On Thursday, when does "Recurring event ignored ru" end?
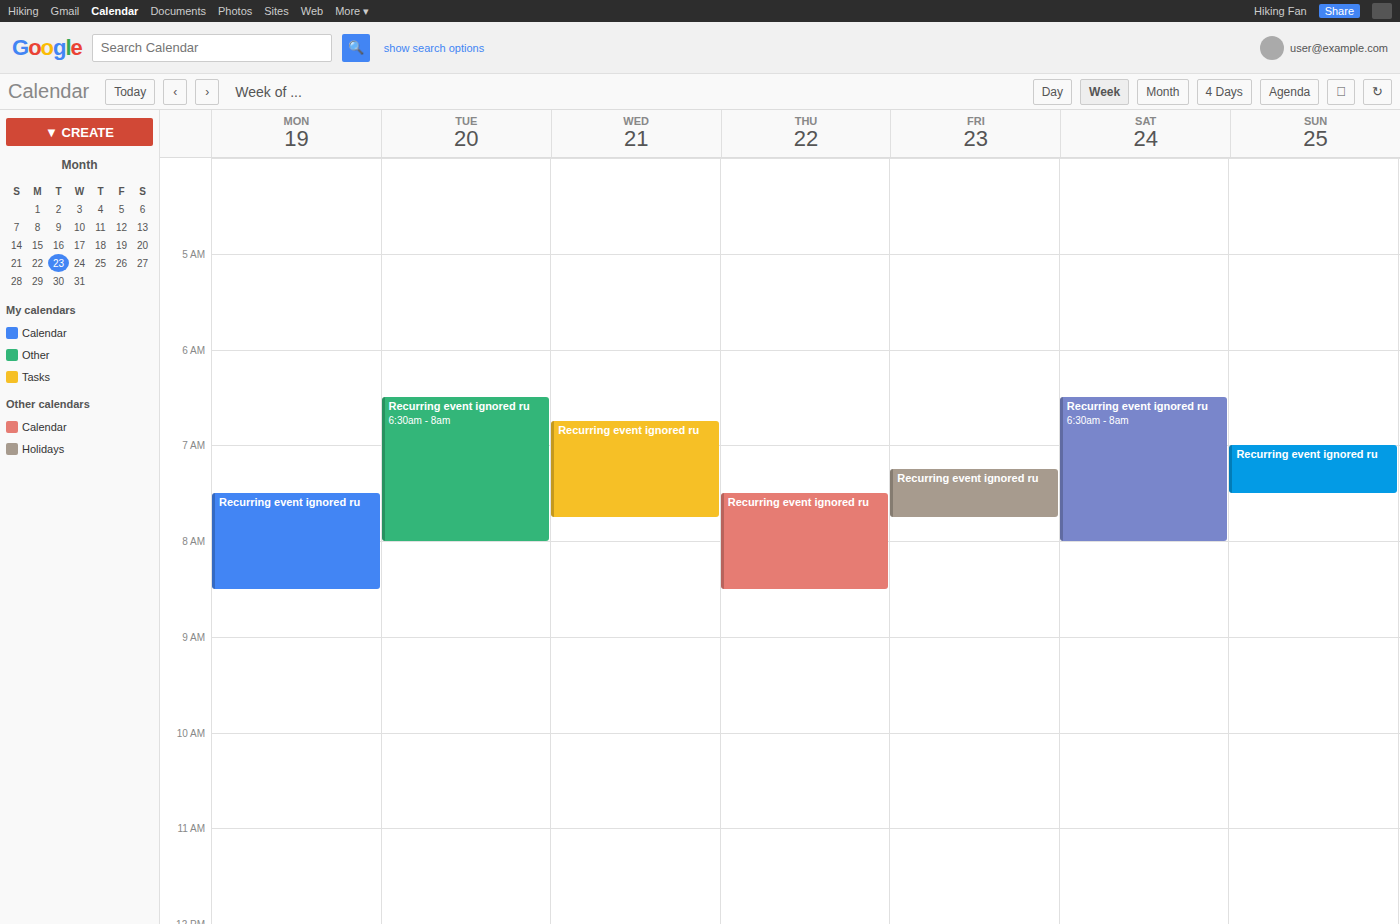
8:30 AM